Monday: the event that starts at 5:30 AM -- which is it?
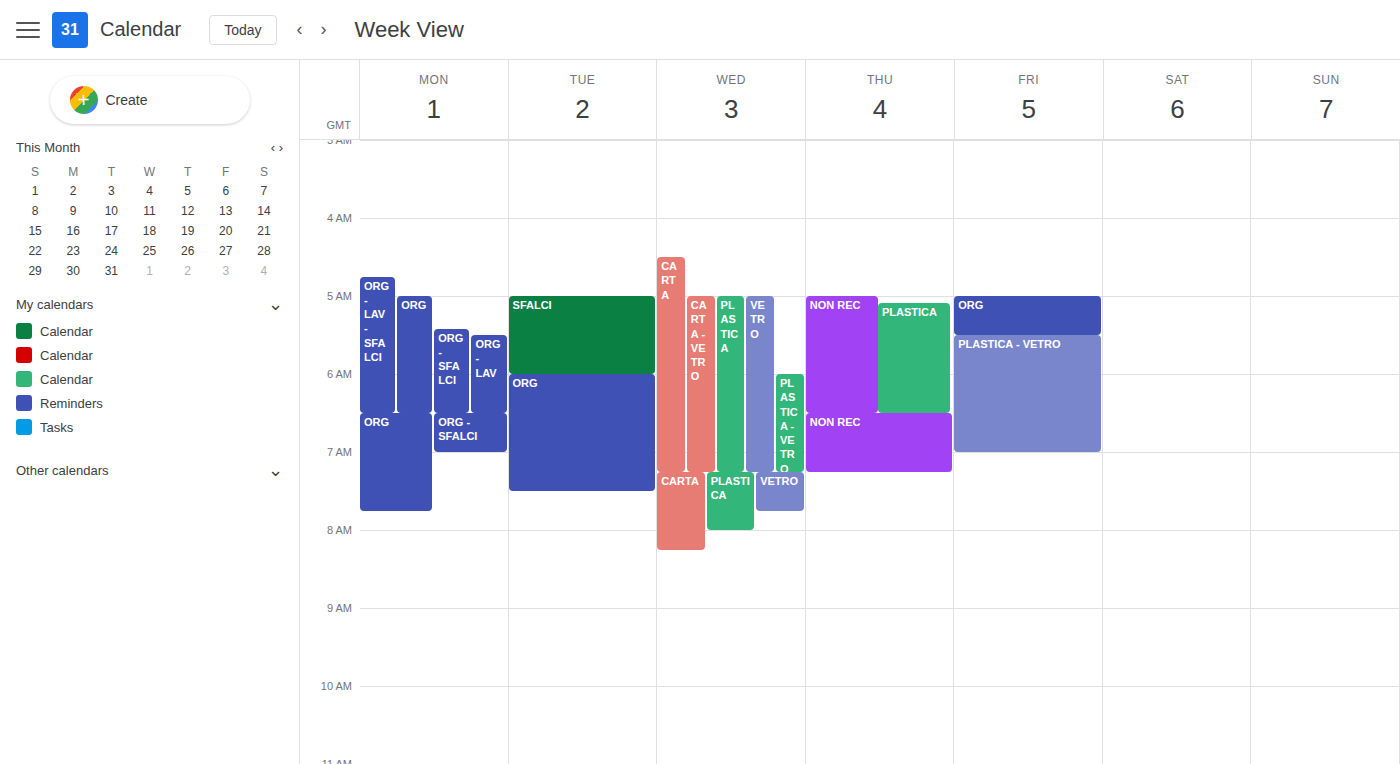
"ORG - LAV"